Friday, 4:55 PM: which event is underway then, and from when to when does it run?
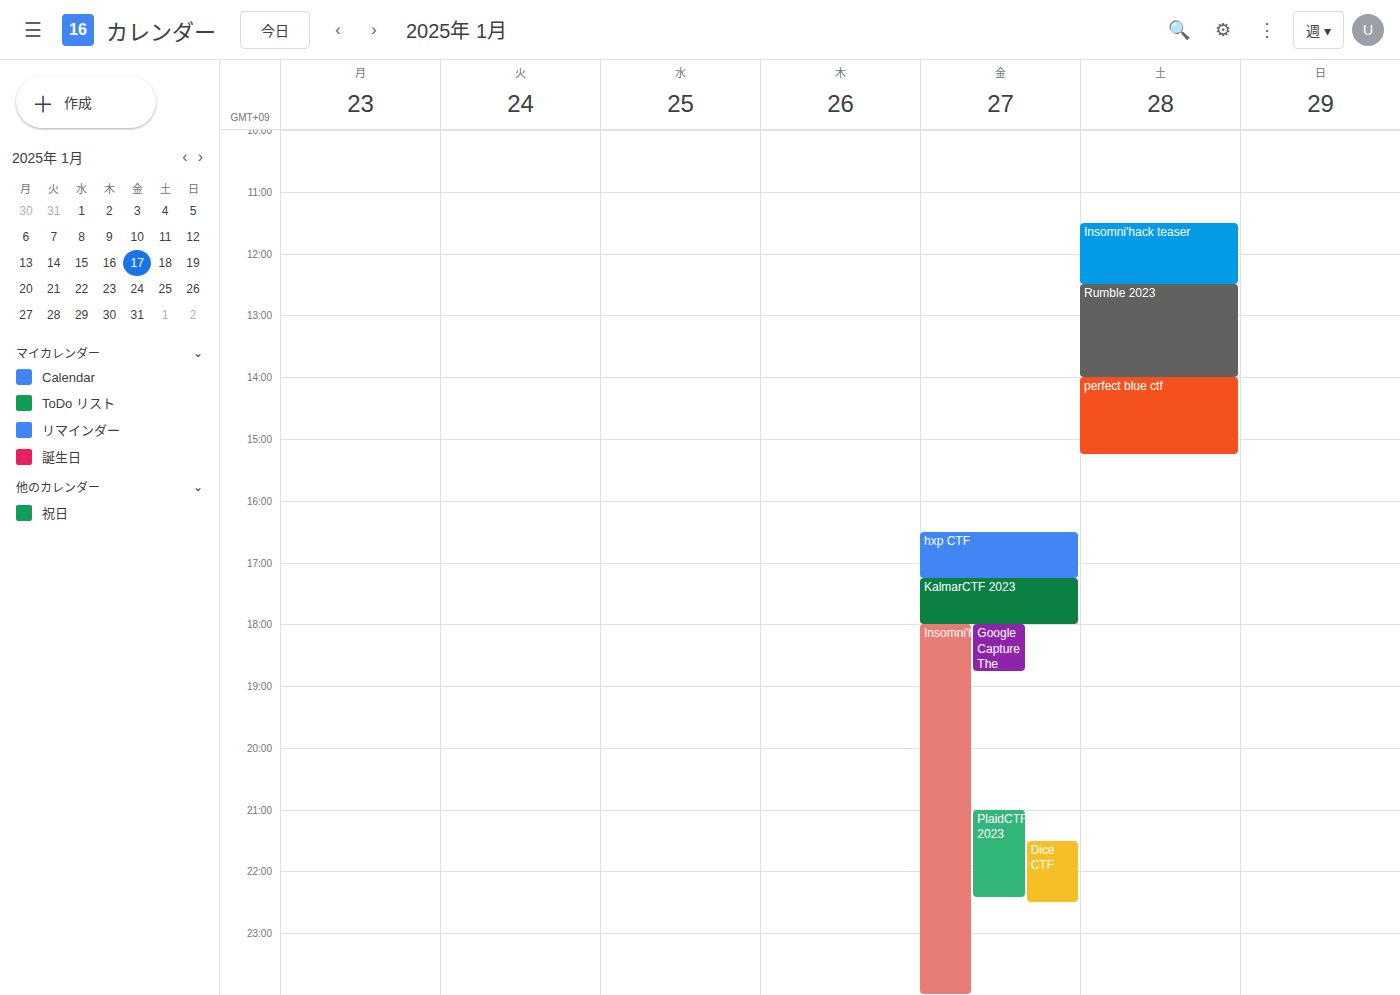
"hxp CTF", 4:30 PM to 5:15 PM